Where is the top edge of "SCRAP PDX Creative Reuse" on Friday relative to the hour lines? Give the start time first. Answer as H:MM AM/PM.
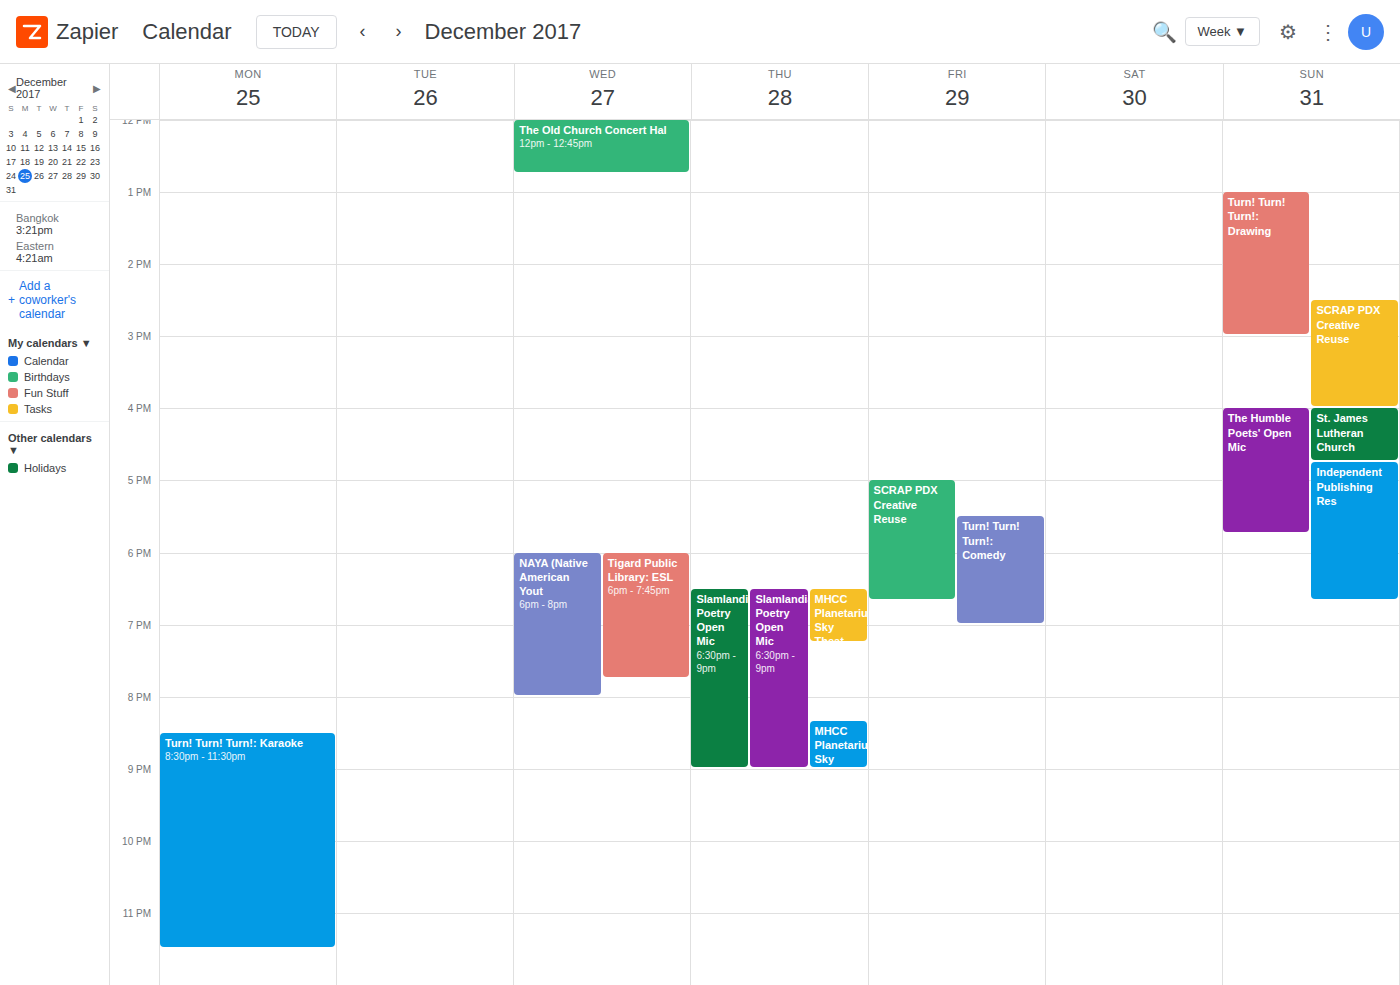
5:00 PM -- exactly on the 5 PM line.